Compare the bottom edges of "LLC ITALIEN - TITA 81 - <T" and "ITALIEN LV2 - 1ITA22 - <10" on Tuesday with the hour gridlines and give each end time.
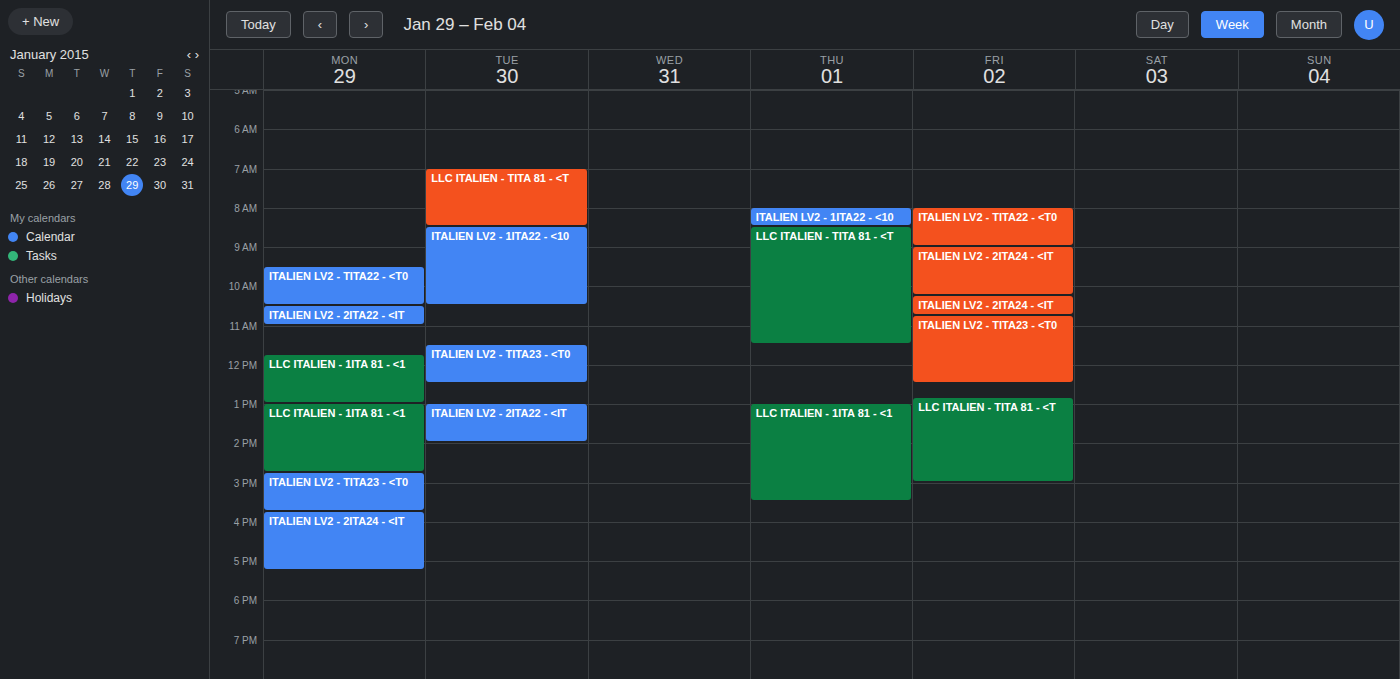
"LLC ITALIEN - TITA 81 - <T": 8:30 AM, halfway between the 8 AM and 9 AM lines. "ITALIEN LV2 - 1ITA22 - <10": 10:30 AM, halfway between the 10 AM and 11 AM lines.